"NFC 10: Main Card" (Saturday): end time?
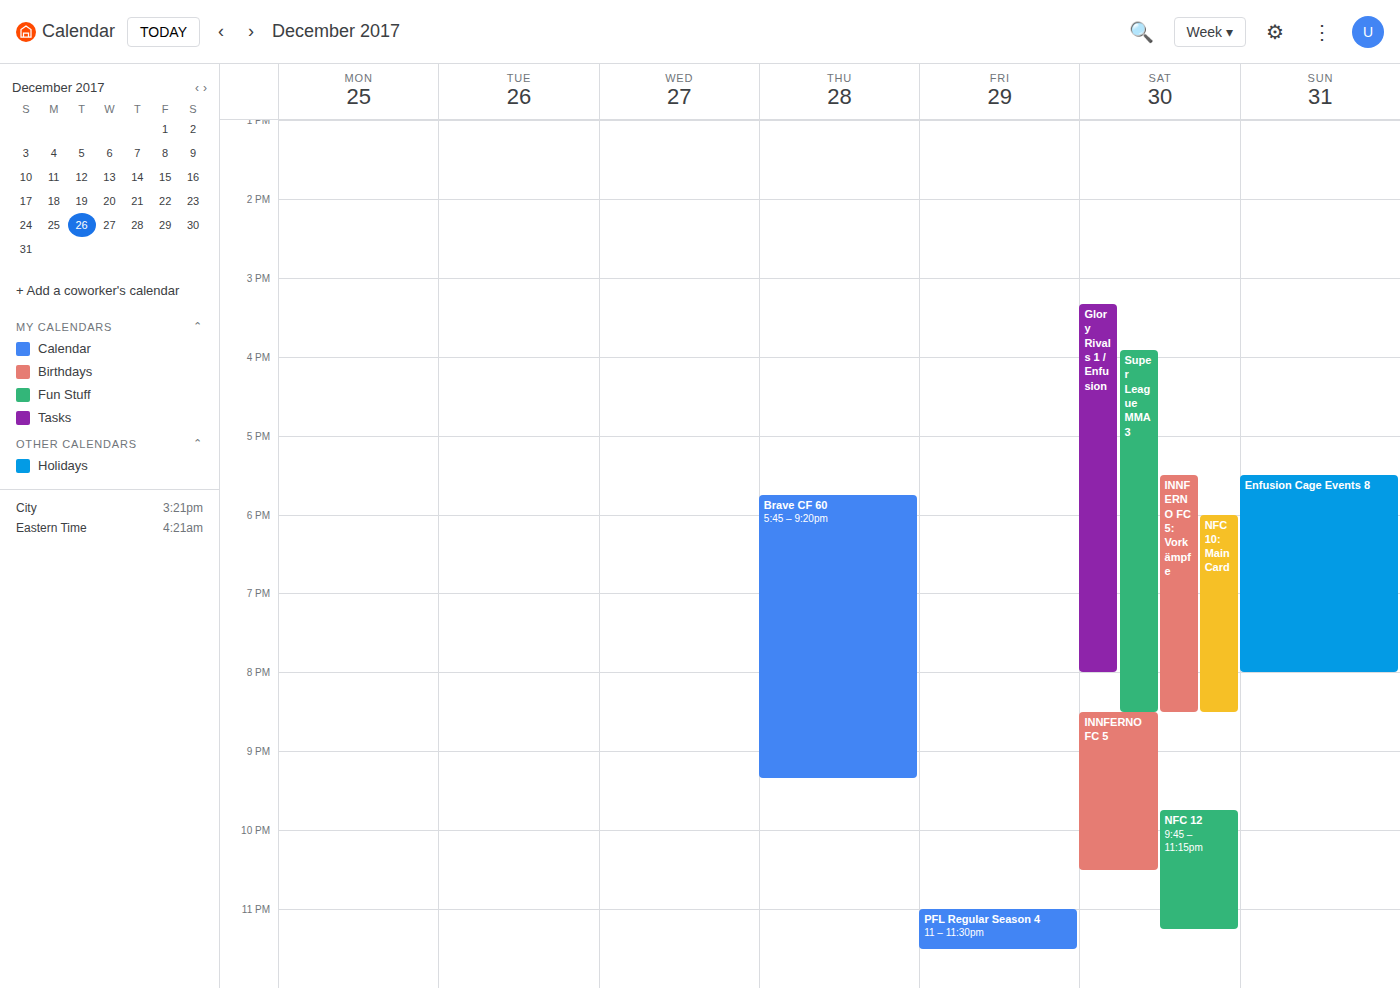
8:30 PM